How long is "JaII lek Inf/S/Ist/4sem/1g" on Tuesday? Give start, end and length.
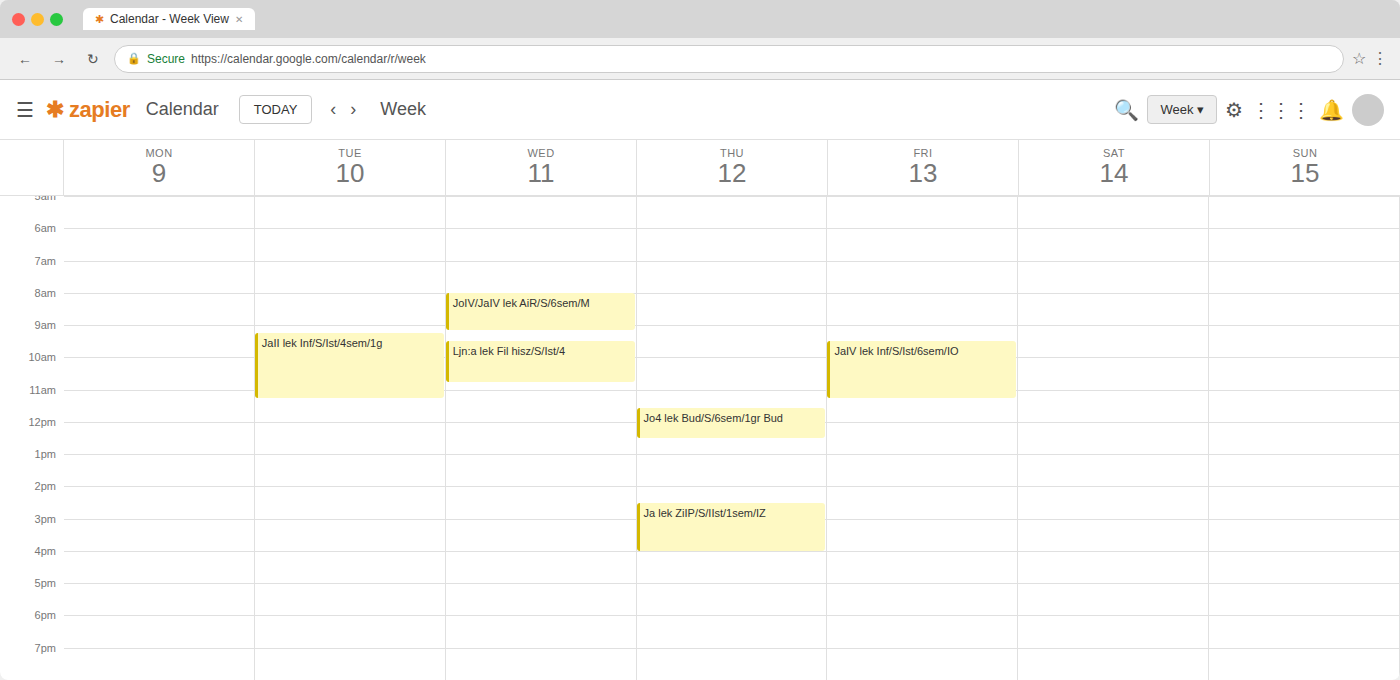
9:15 AM to 11:15 AM, 2 hours